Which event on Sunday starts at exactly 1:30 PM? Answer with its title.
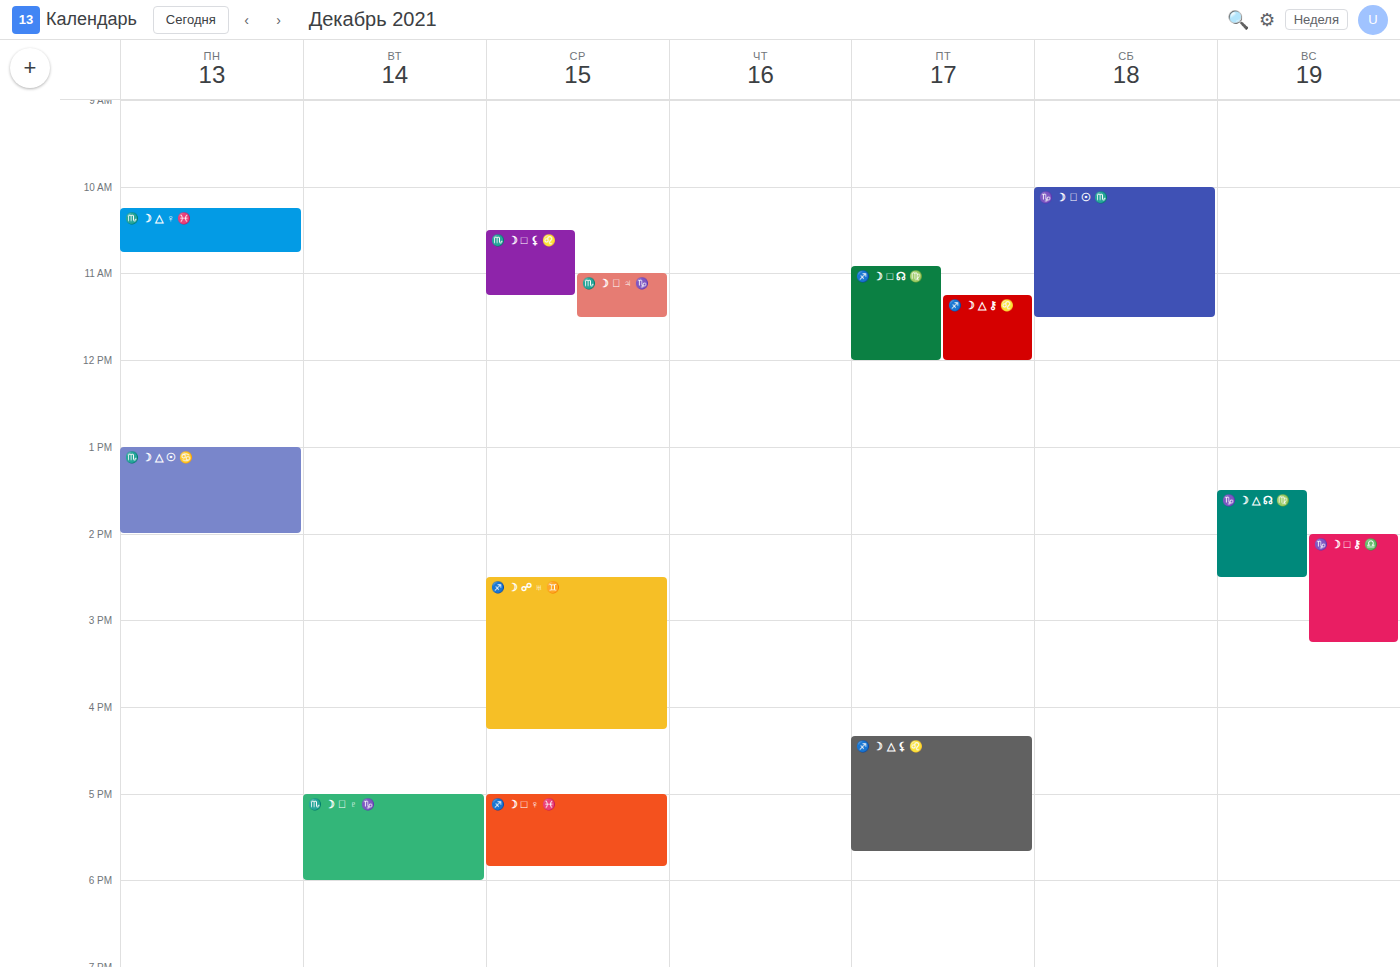
"♑️ ☽ △ ☊ ♍️"